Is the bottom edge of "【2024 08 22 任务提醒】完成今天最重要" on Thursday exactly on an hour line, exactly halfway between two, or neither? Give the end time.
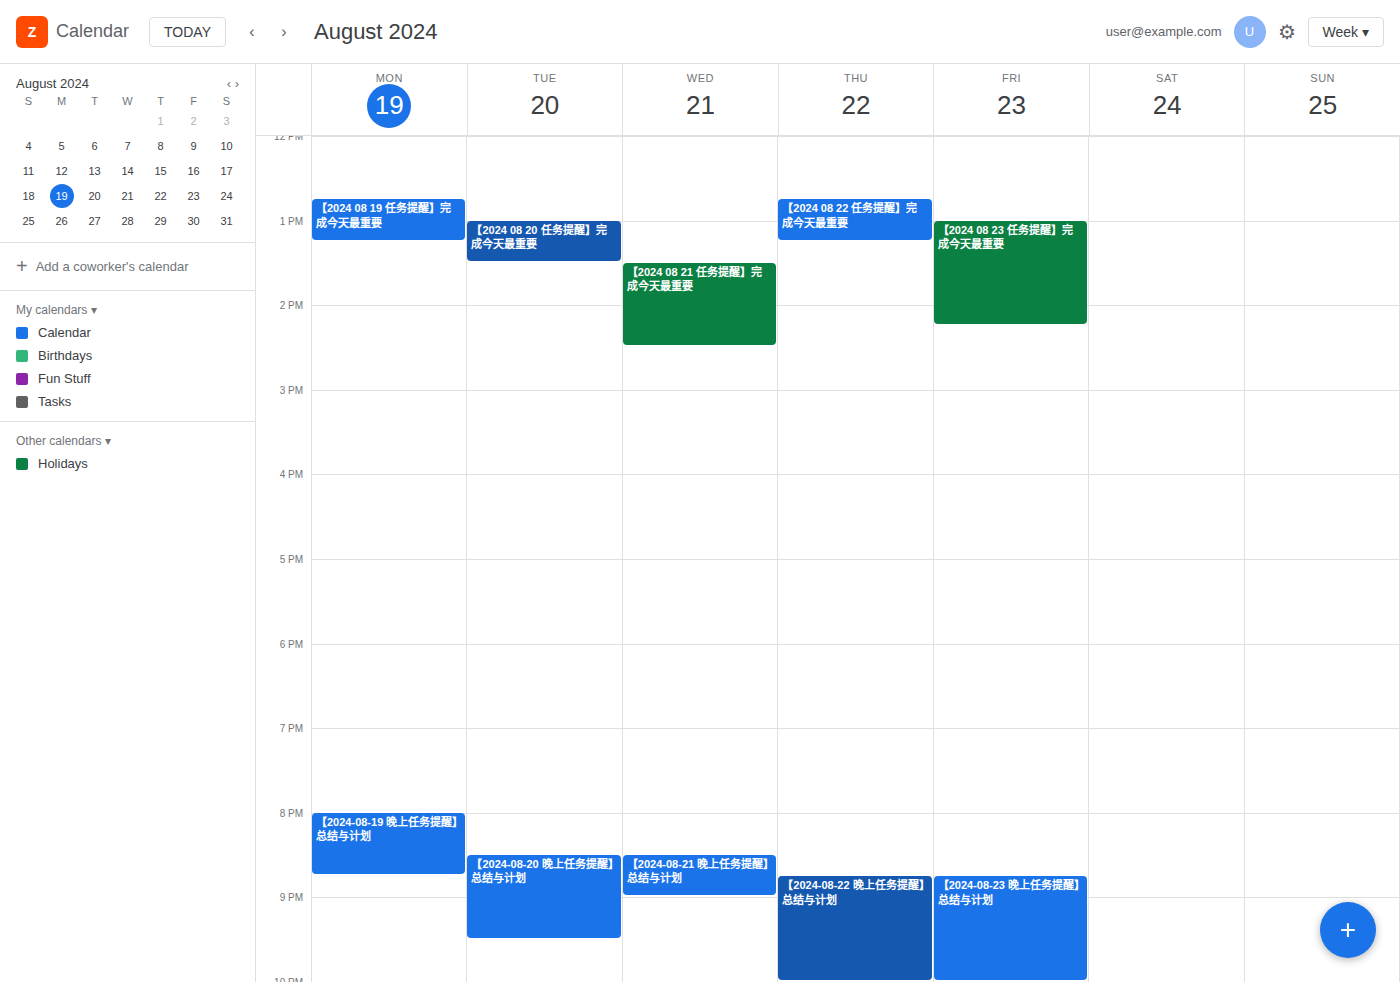
1:15 PM -- neither: a quarter of the way from the 1 PM line to the 2 PM line.